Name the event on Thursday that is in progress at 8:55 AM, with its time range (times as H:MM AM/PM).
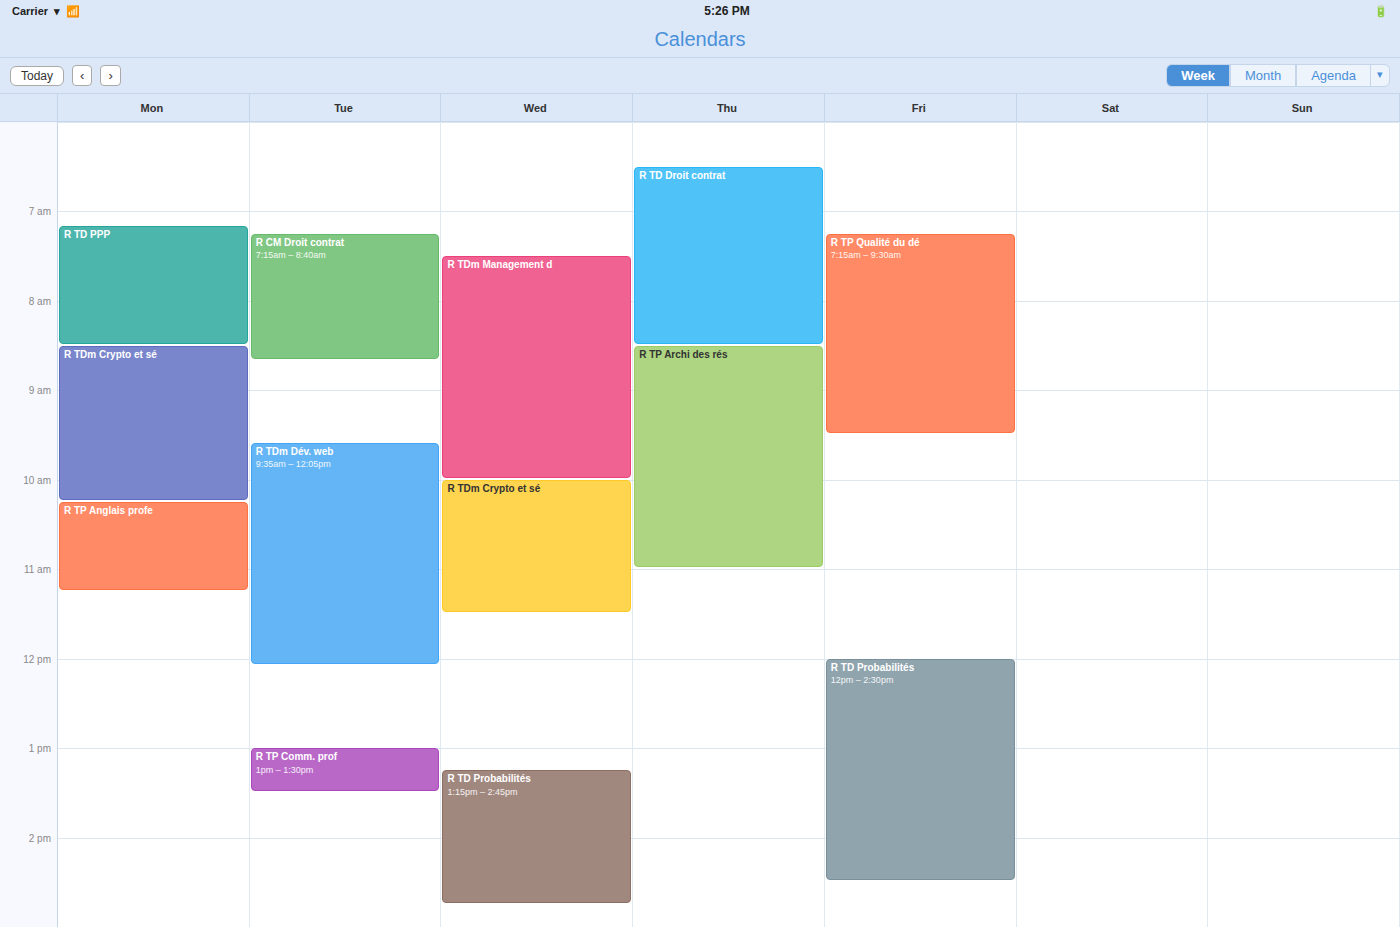
"R TP Archi des rés", 8:30 AM to 11:00 AM